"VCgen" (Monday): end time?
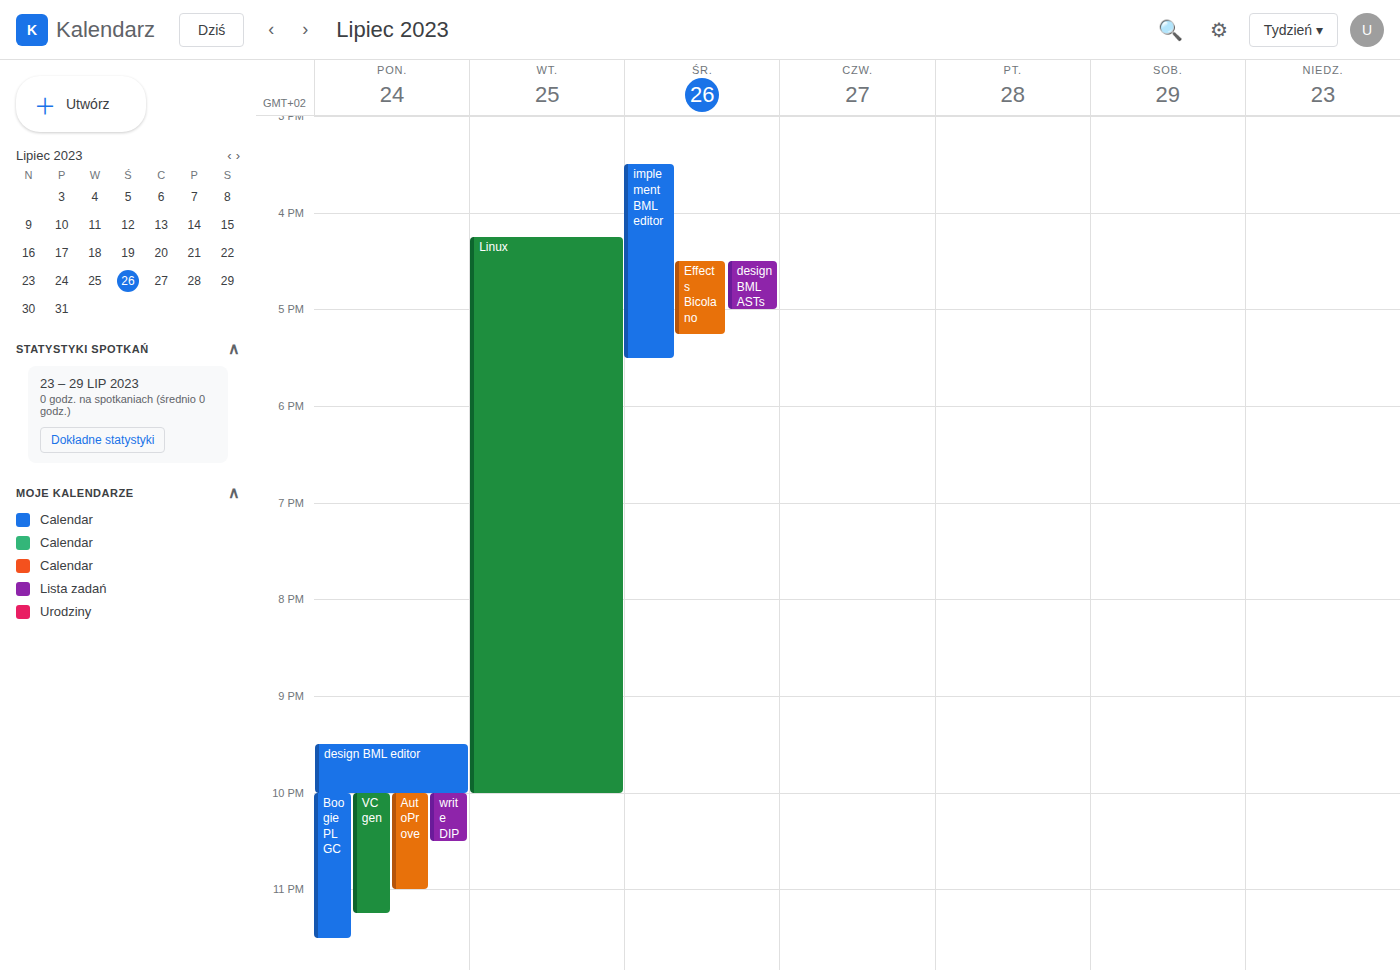
11:15 PM